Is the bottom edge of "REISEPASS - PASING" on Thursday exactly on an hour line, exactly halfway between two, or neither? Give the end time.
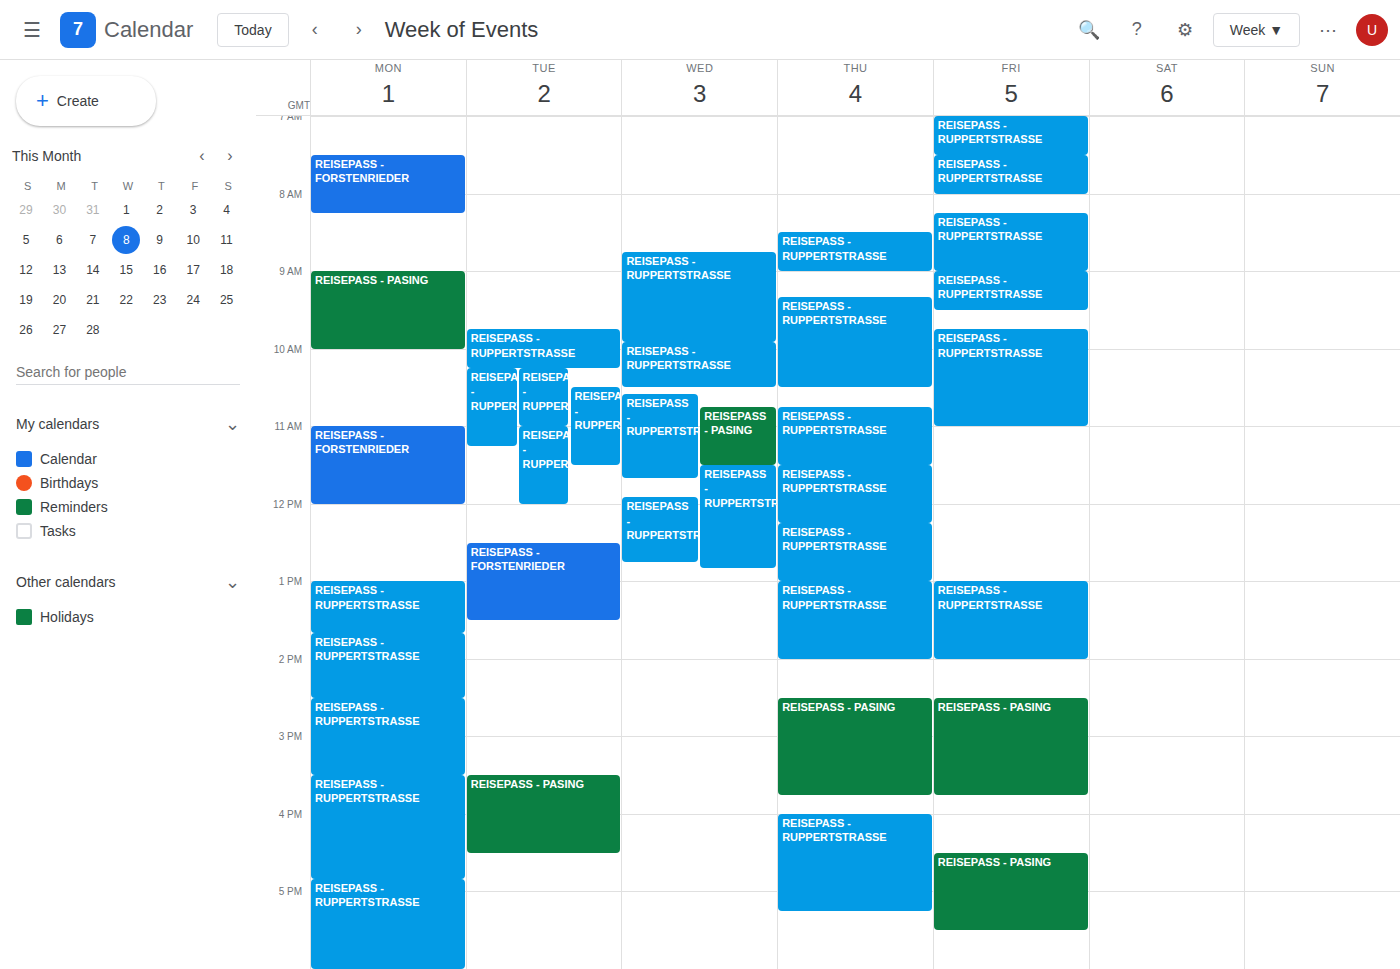
3:45 PM -- neither: three quarters of the way from the 3 PM line to the 4 PM line.